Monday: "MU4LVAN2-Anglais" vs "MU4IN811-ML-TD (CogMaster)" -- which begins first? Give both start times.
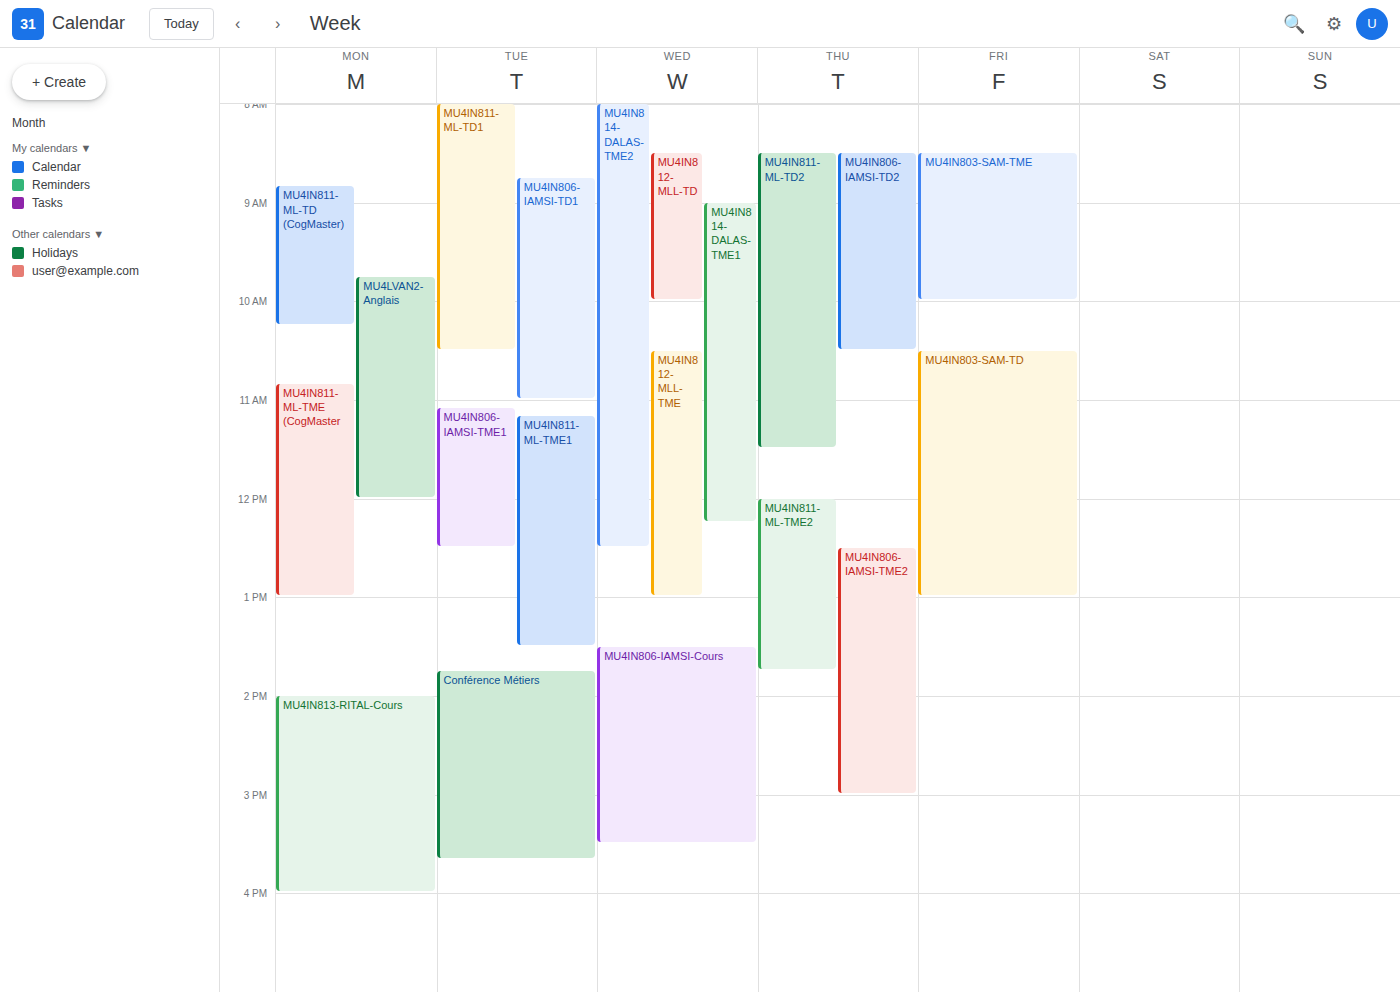
"MU4IN811-ML-TD (CogMaster)" 8:50 AM; "MU4LVAN2-Anglais" 9:45 AM.